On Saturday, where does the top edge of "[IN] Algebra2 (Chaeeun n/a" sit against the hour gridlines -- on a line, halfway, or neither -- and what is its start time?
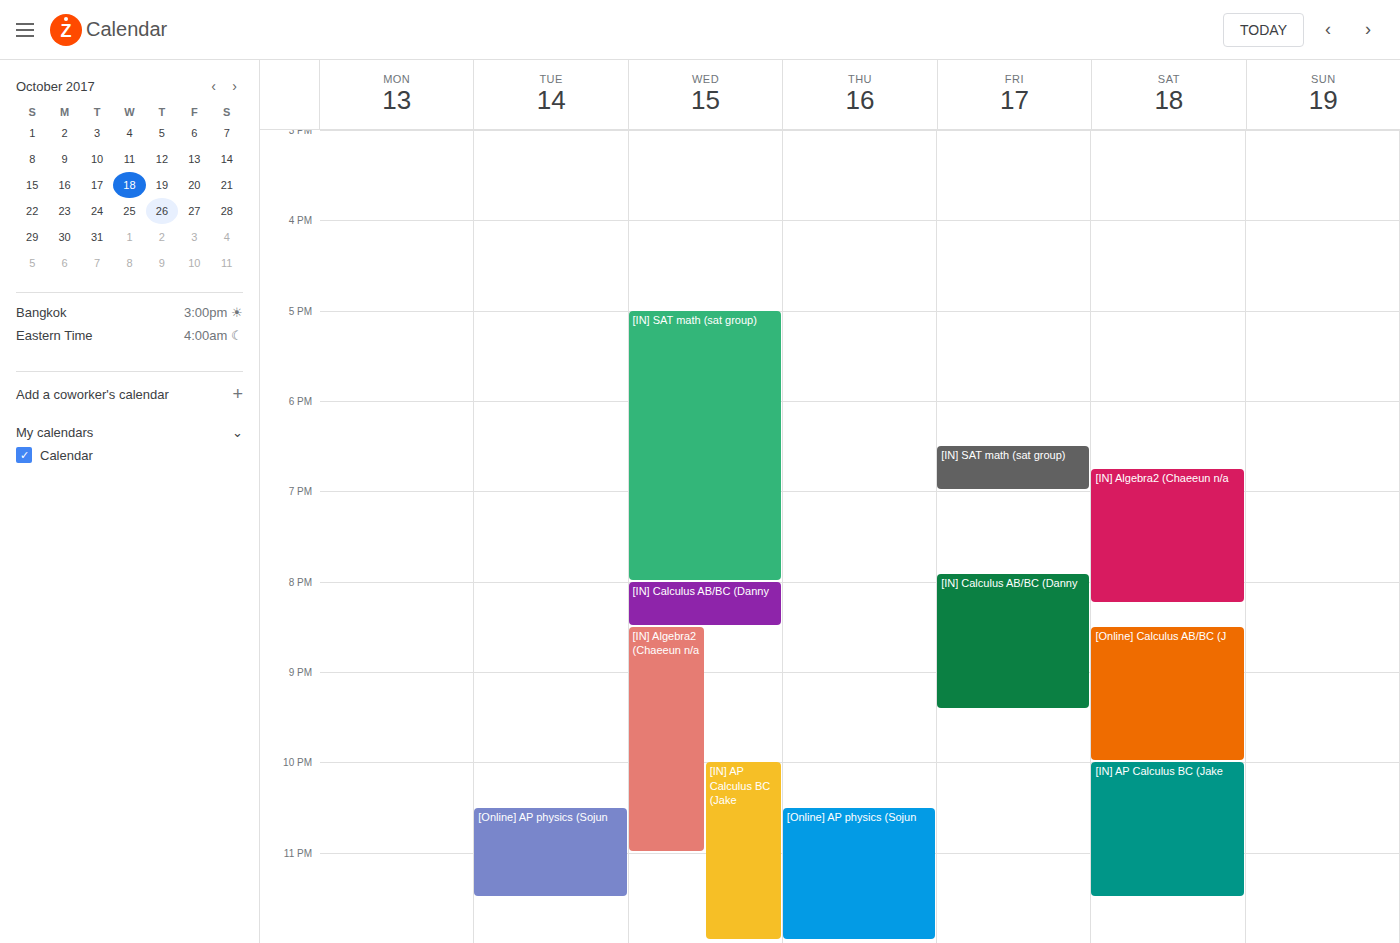
6:45 PM -- neither: three quarters of the way from the 6 PM line to the 7 PM line.